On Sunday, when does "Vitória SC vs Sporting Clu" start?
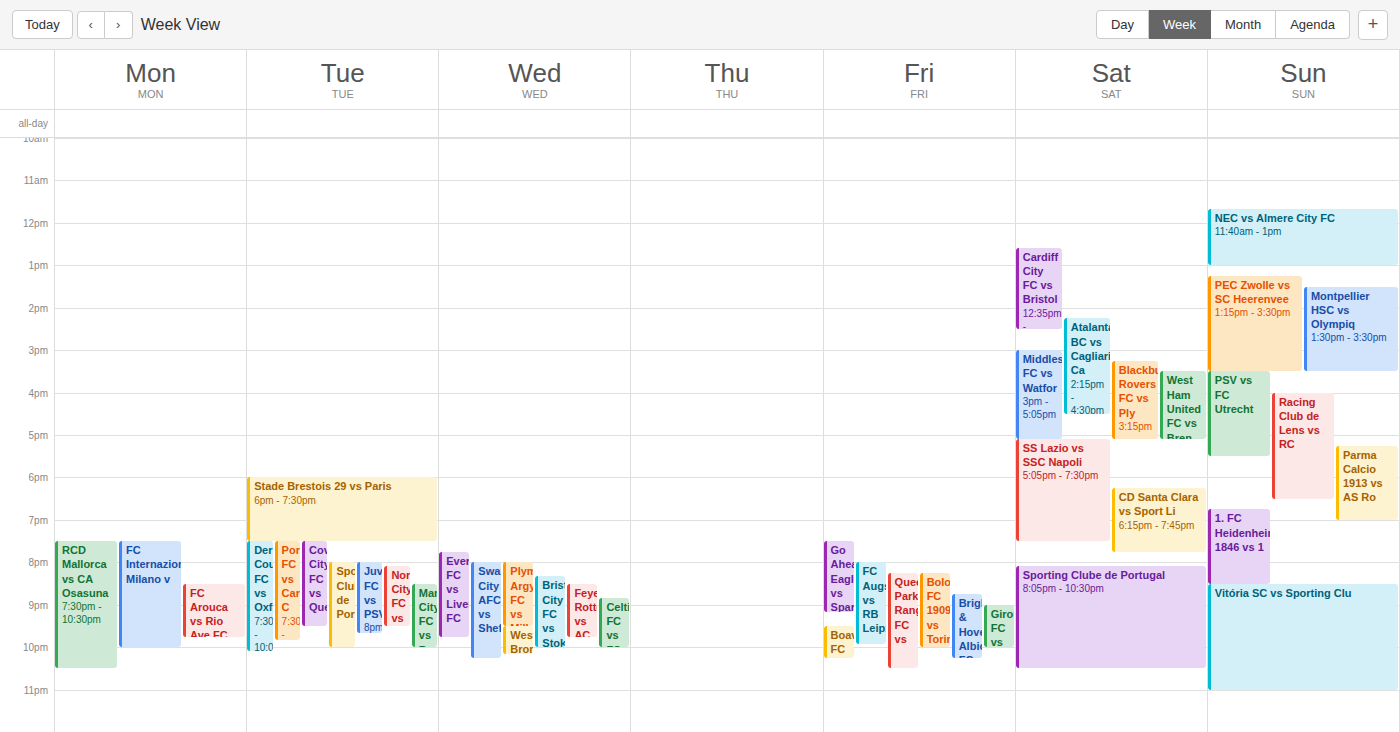
8:30 PM